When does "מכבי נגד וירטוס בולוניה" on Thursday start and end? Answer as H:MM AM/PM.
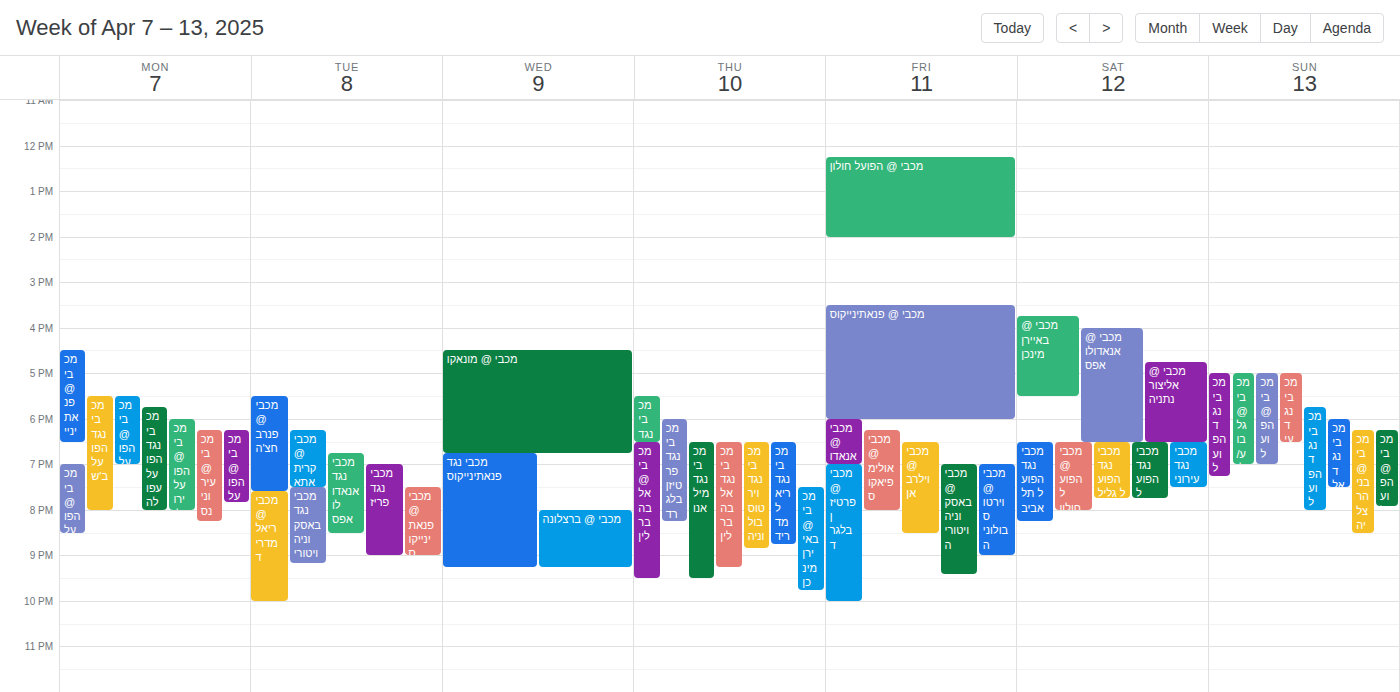
6:30 PM to 8:50 PM